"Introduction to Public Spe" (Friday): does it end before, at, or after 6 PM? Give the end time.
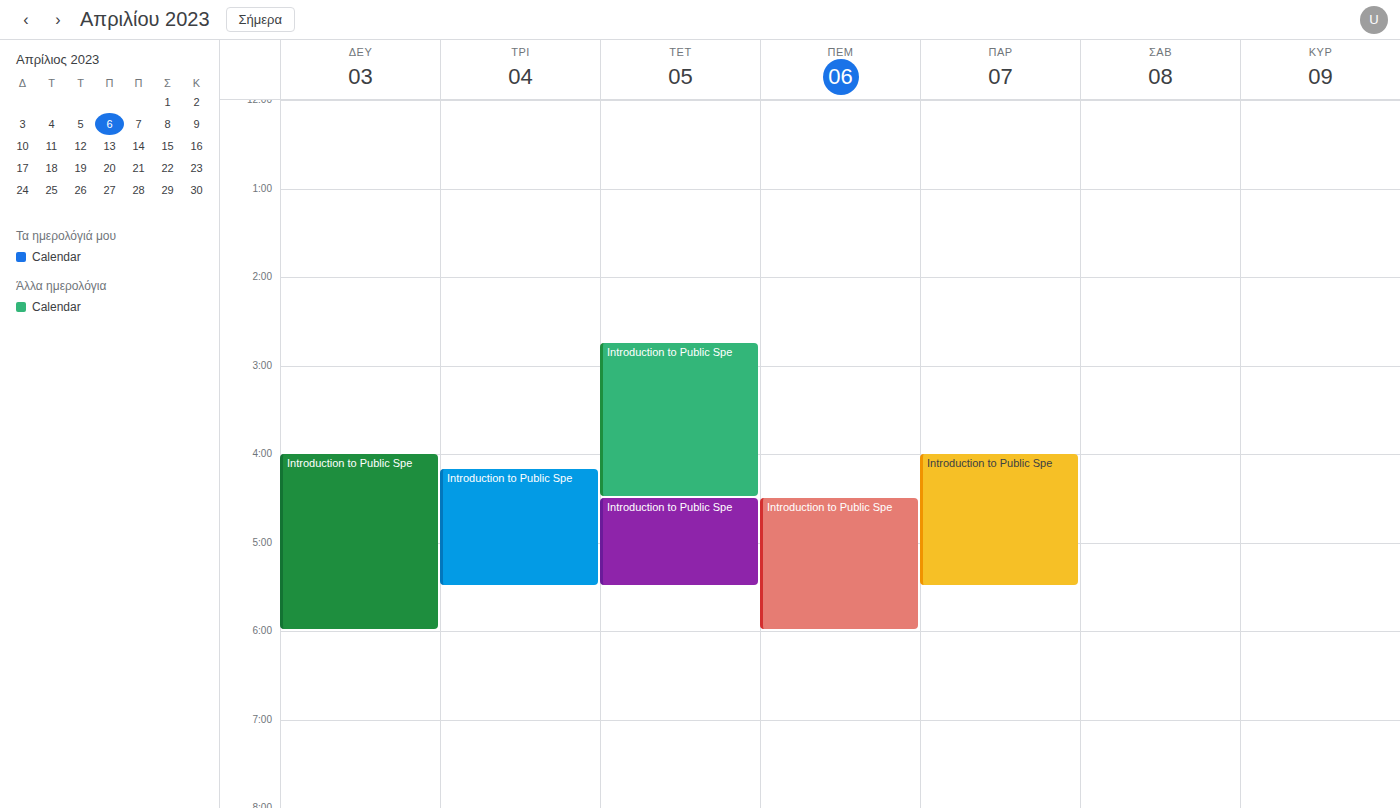
5:30 PM -- before 6 PM, 30 minutes above the 6 PM line.